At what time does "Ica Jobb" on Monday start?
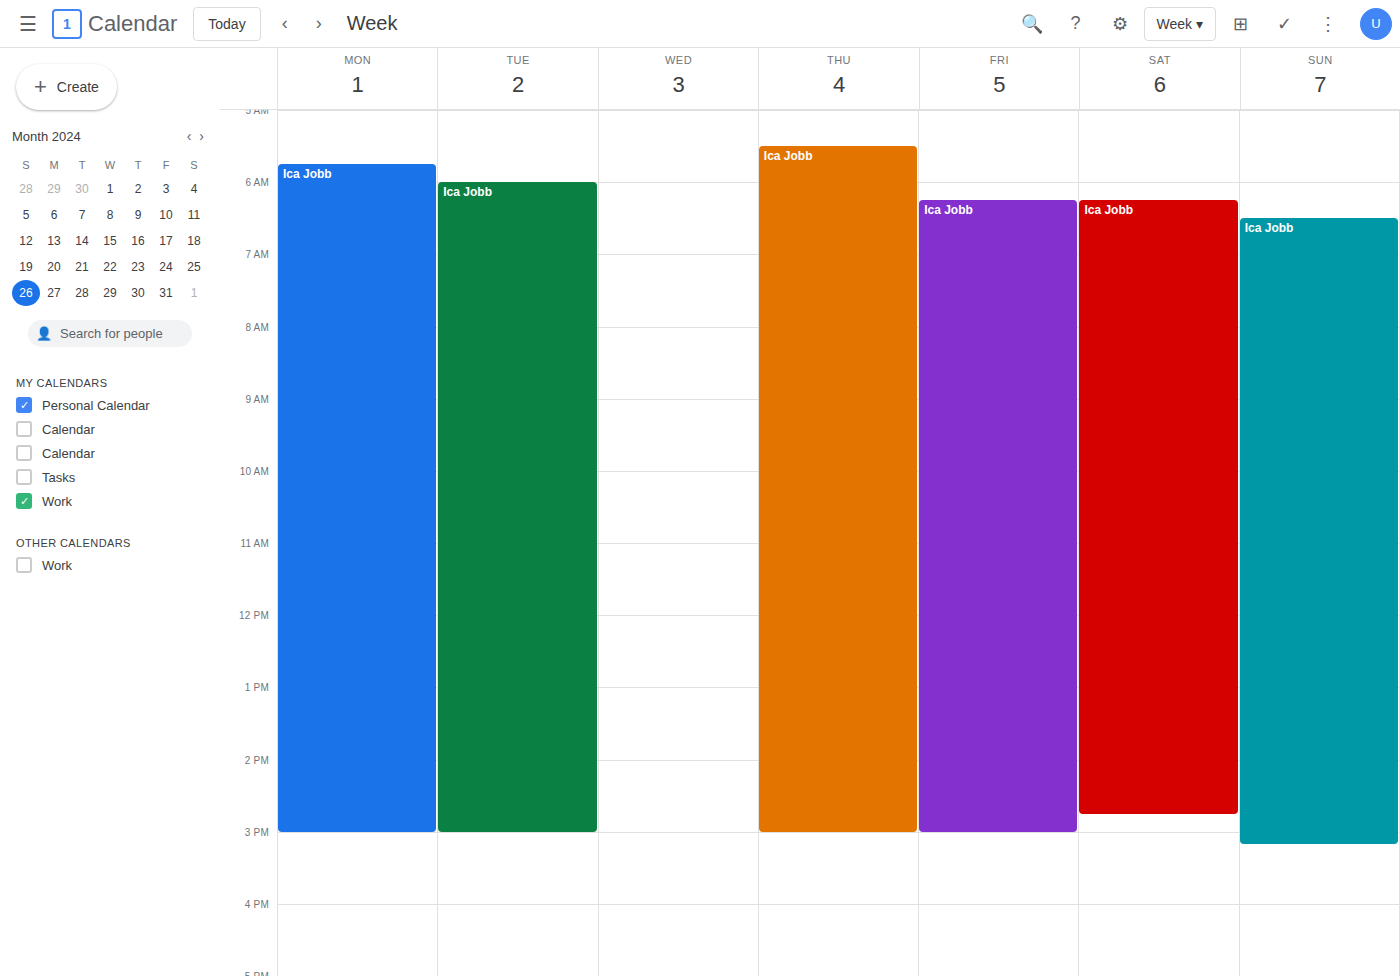
5:45 AM